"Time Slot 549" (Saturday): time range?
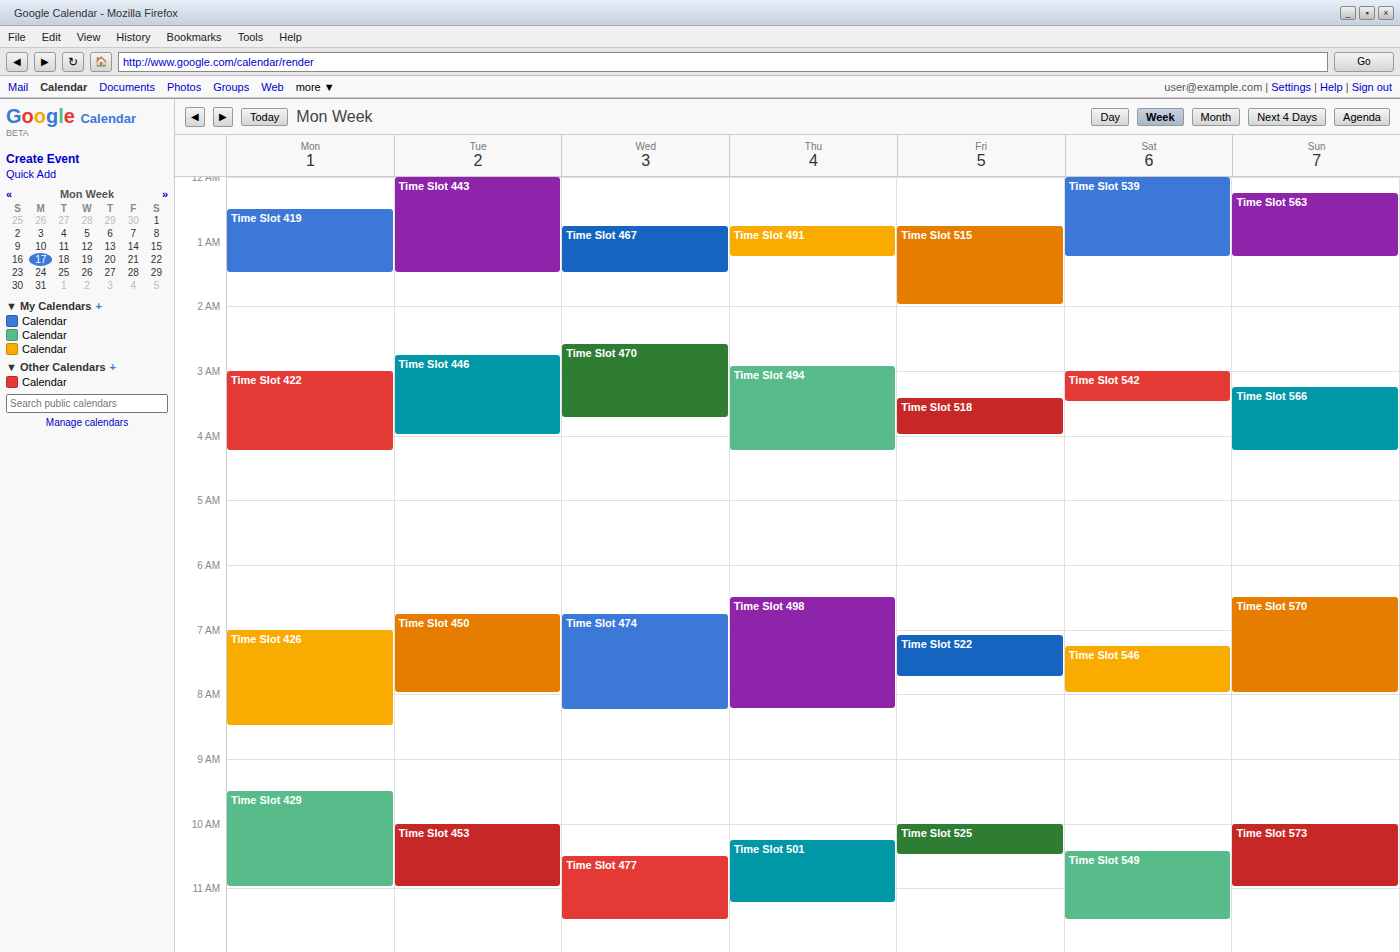
10:25 AM to 11:30 AM